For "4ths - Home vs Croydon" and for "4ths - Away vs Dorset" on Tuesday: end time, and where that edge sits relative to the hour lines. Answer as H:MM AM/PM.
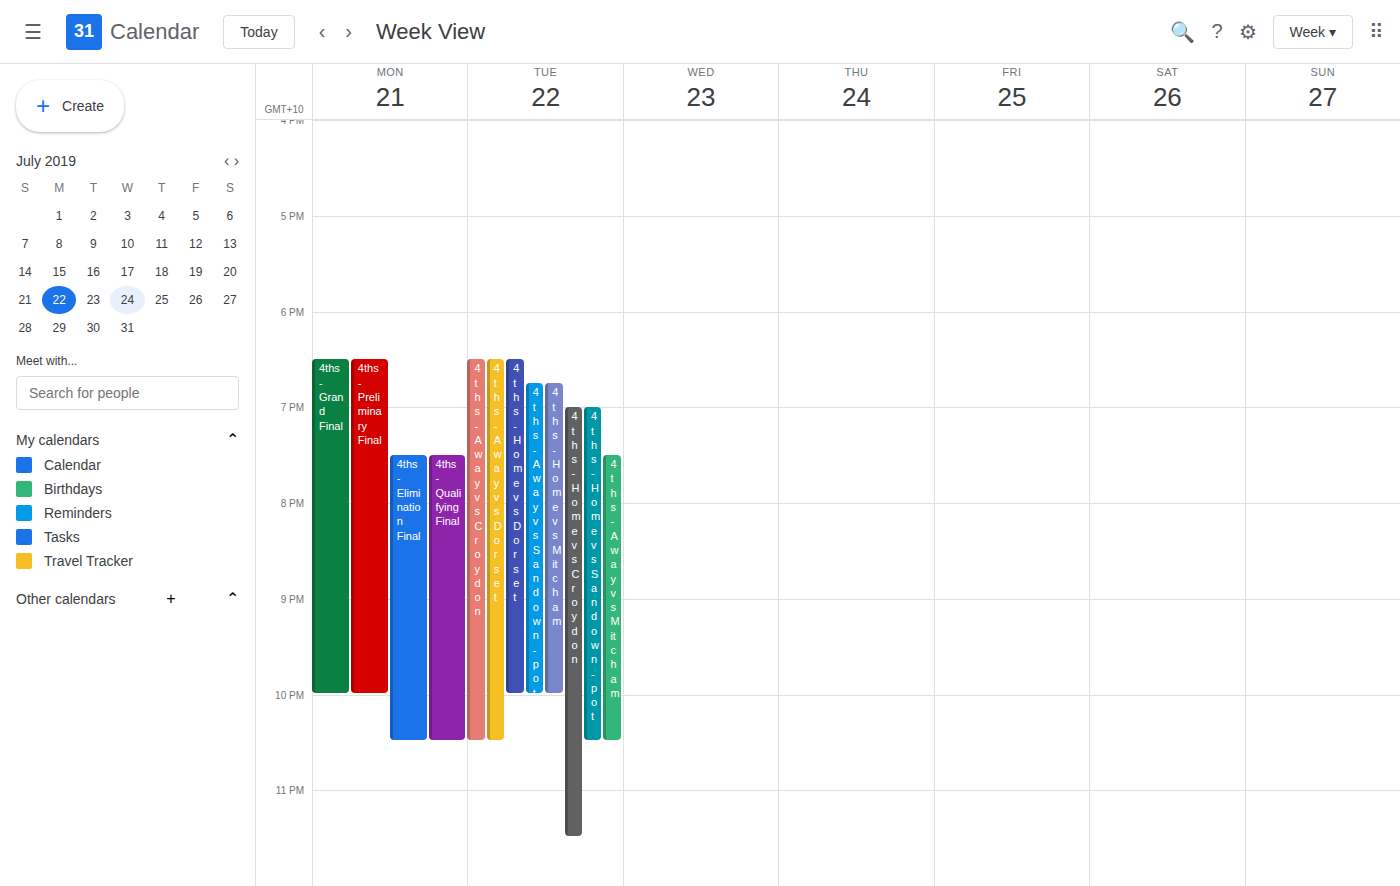
"4ths - Home vs Croydon": 11:30 PM, halfway between the 11 PM and 12 AM lines. "4ths - Away vs Dorset": 10:30 PM, halfway between the 10 PM and 11 PM lines.